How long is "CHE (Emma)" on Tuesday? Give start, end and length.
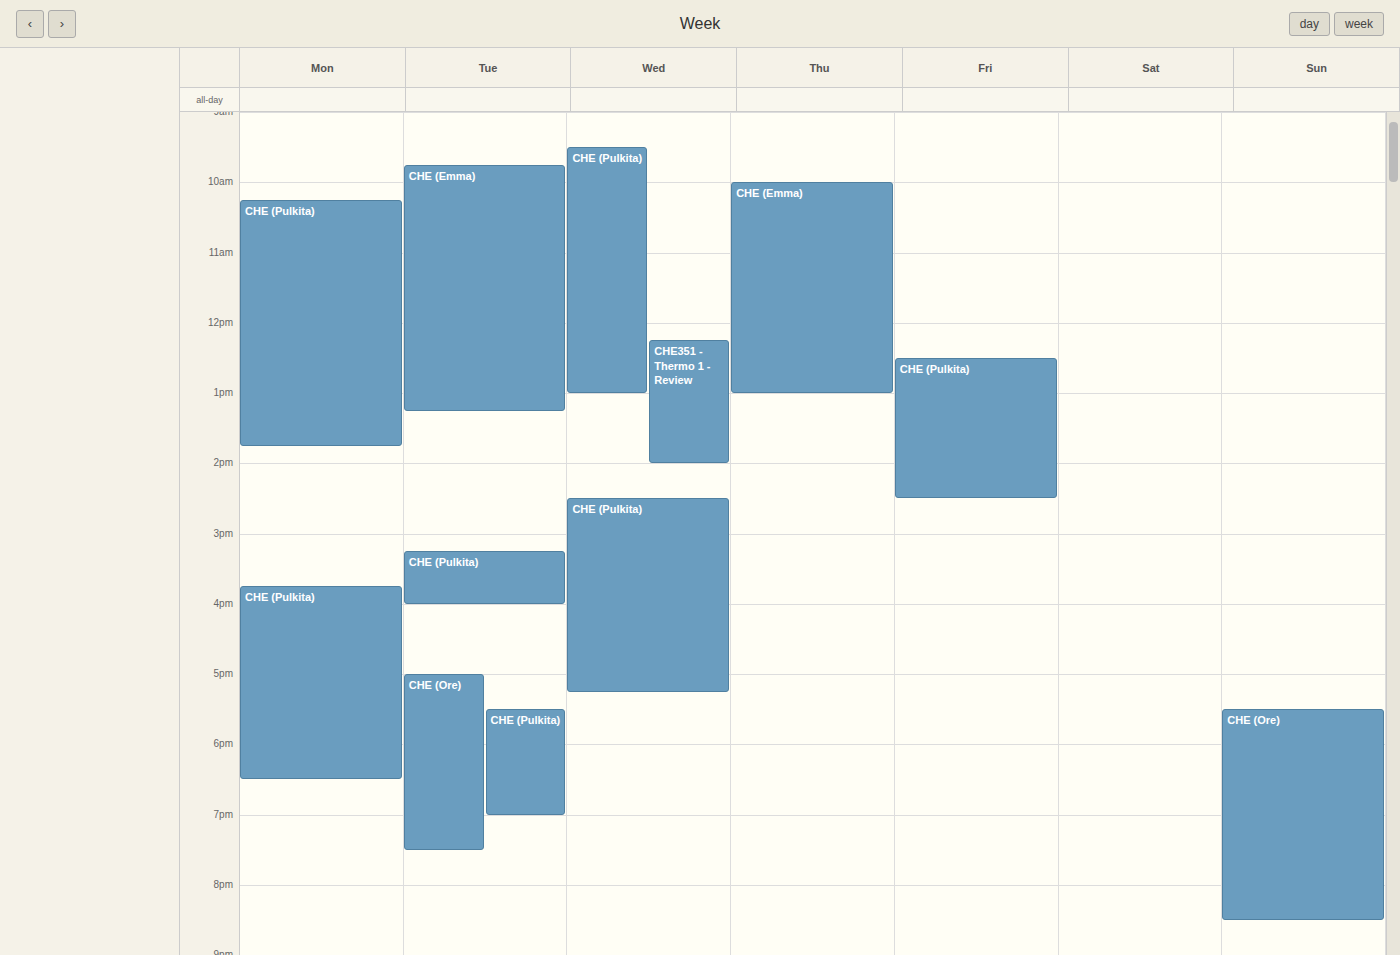
09:45 to 13:15, 3 hours 30 minutes